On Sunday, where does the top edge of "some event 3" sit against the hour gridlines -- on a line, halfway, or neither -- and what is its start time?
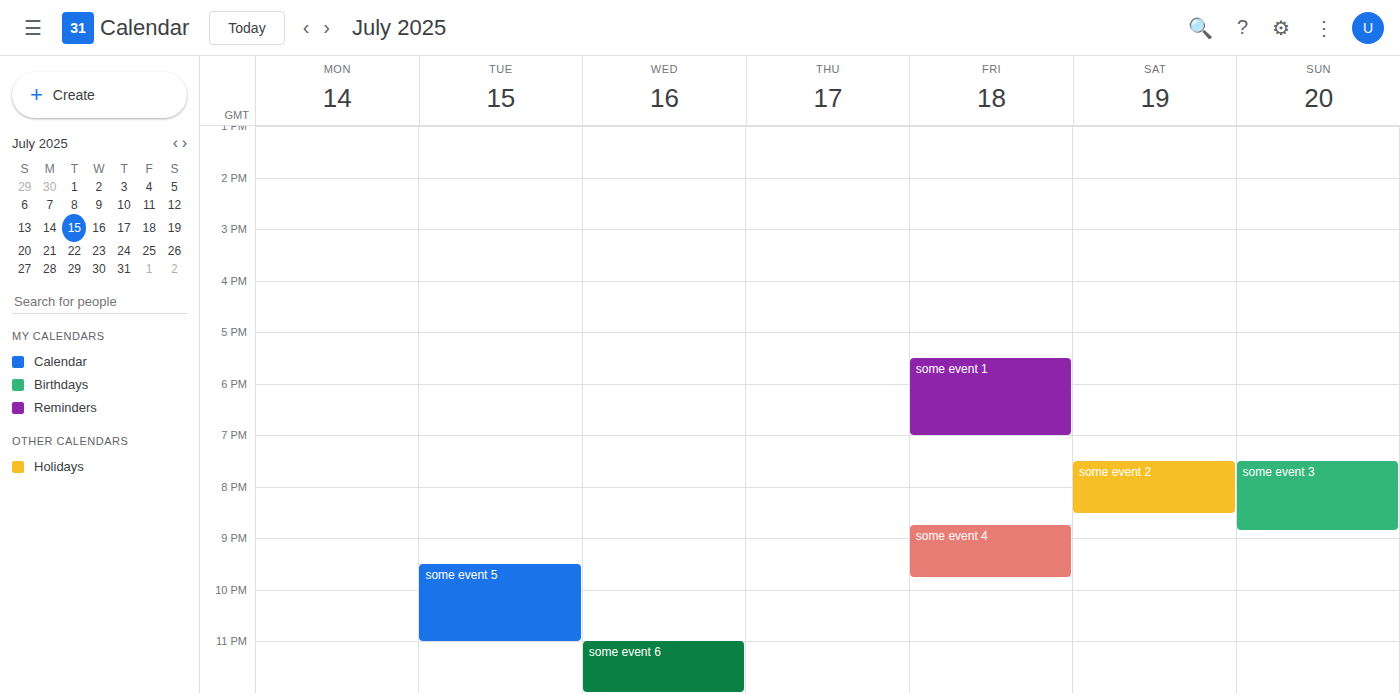
7:30 PM -- halfway between the 7 PM and 8 PM lines.